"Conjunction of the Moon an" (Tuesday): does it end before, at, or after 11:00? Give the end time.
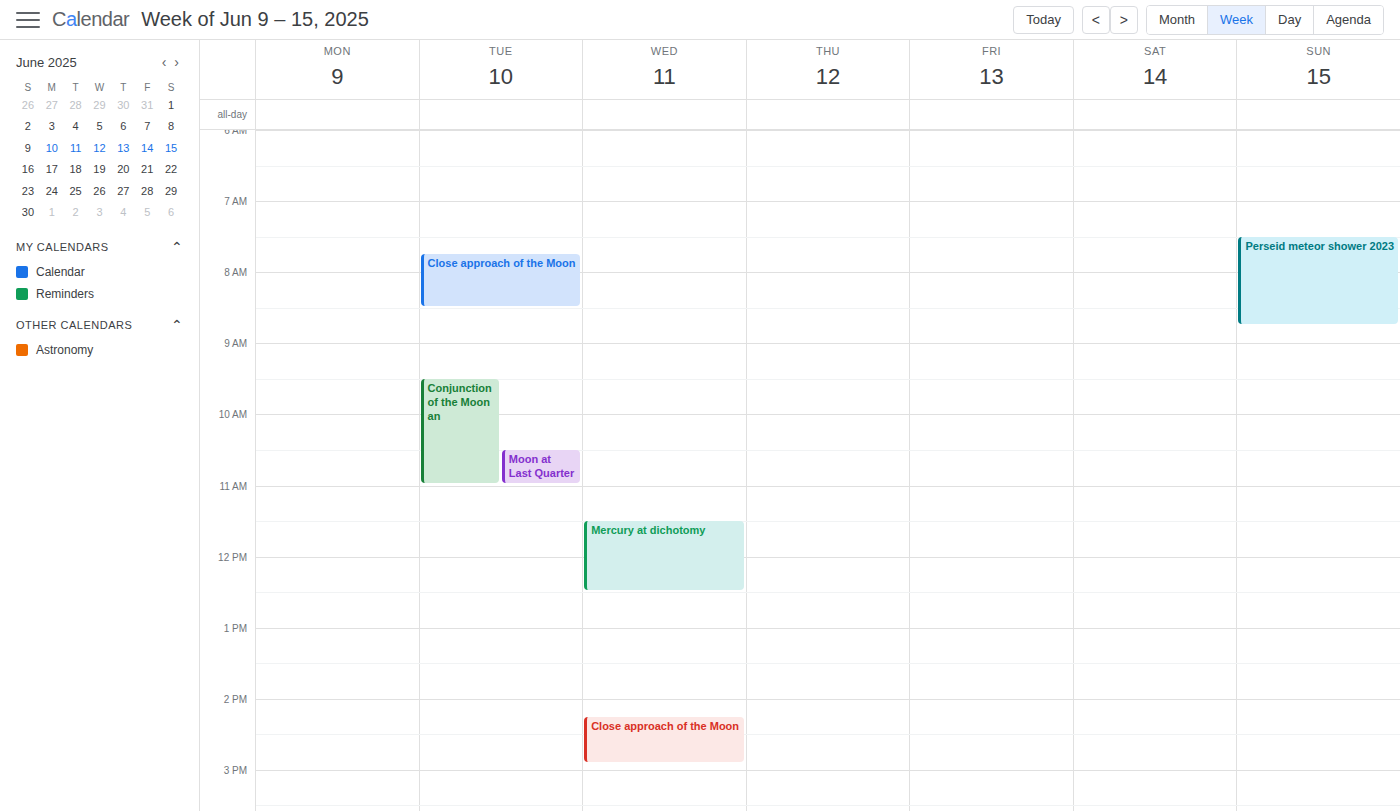
11:00 -- exactly at 11:00, on the 11:00 line.